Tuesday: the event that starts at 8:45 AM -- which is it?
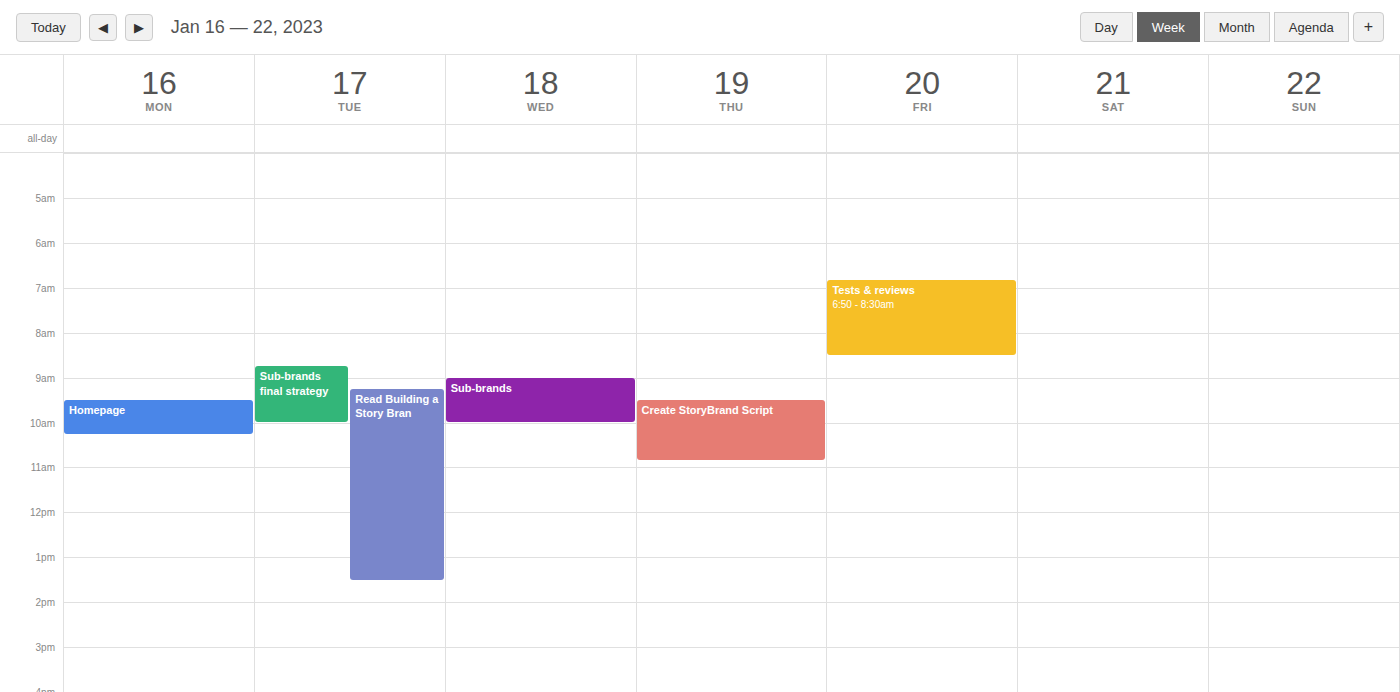
"Sub-brands final strategy"